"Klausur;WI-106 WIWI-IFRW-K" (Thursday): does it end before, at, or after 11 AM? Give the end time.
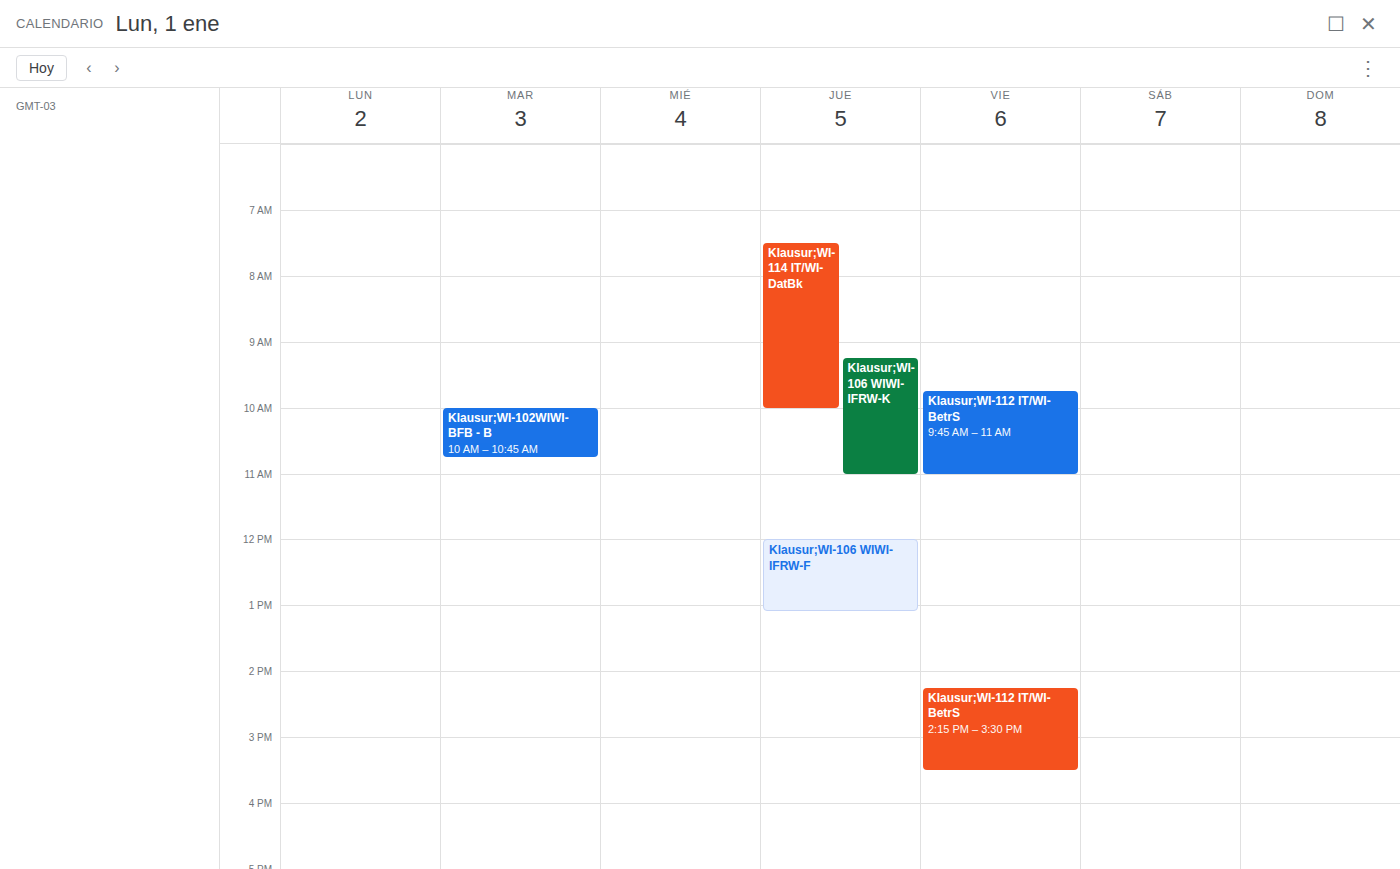
11:00 AM -- exactly at 11 AM, on the 11 AM line.